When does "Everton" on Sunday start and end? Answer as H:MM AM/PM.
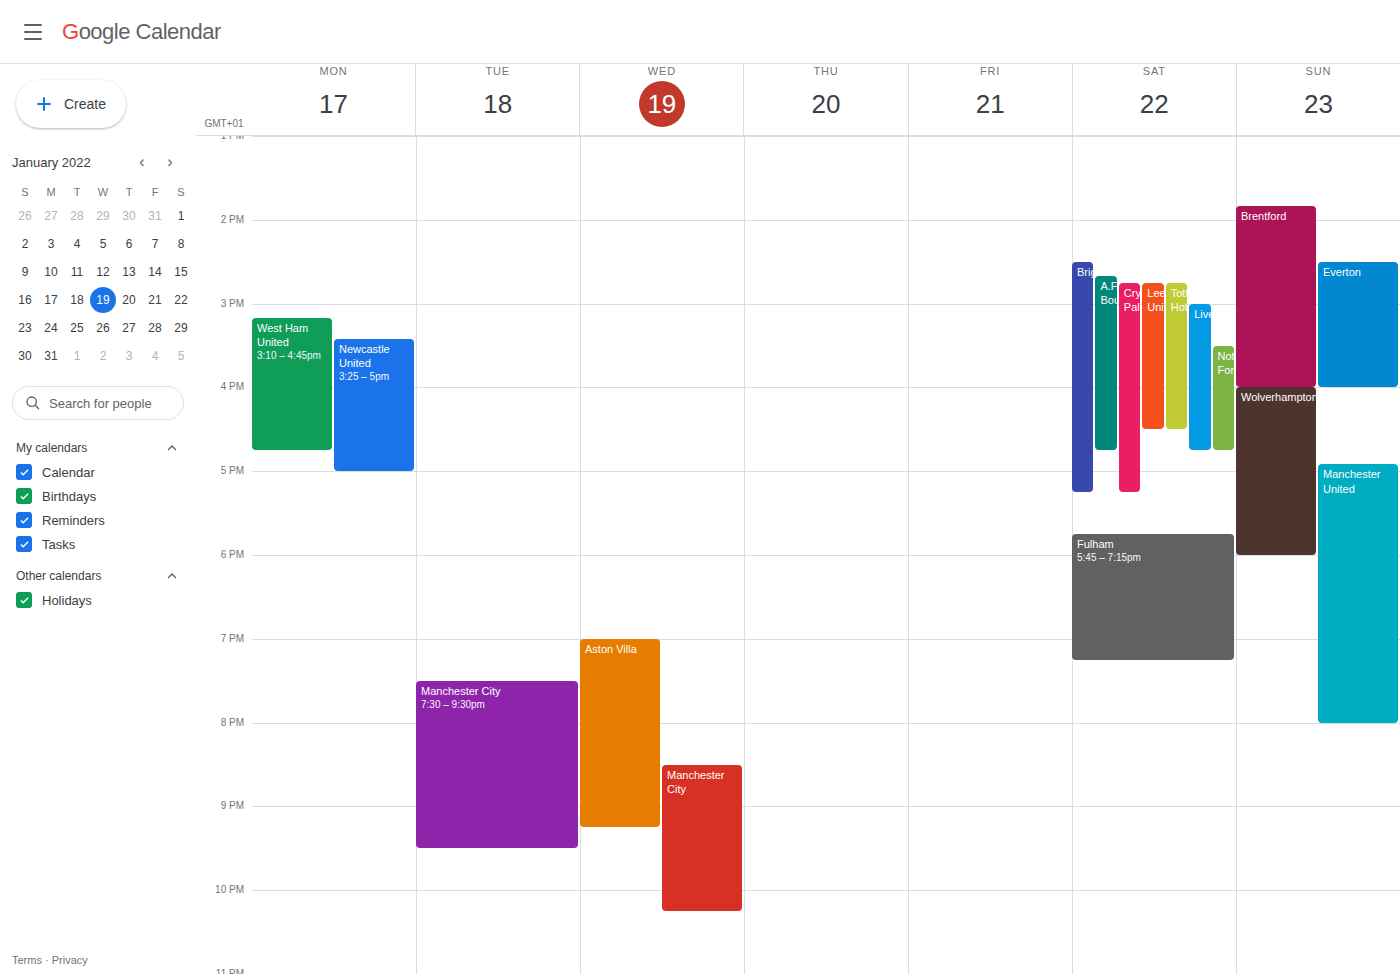
2:30 PM to 4:00 PM